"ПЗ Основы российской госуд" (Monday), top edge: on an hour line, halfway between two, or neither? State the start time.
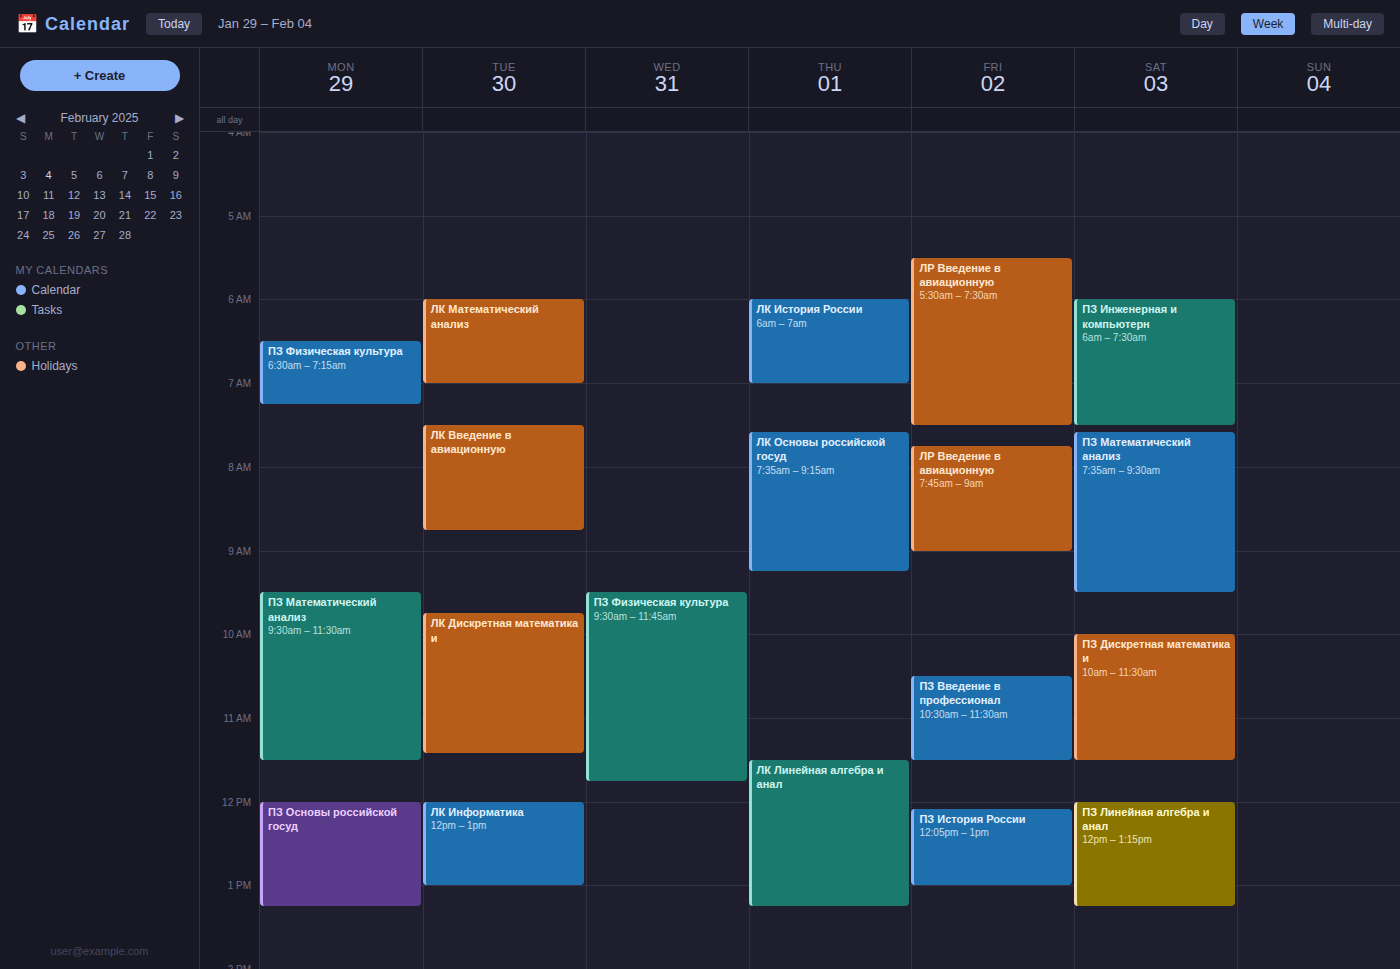
12:00 PM -- exactly on the 12 PM line.